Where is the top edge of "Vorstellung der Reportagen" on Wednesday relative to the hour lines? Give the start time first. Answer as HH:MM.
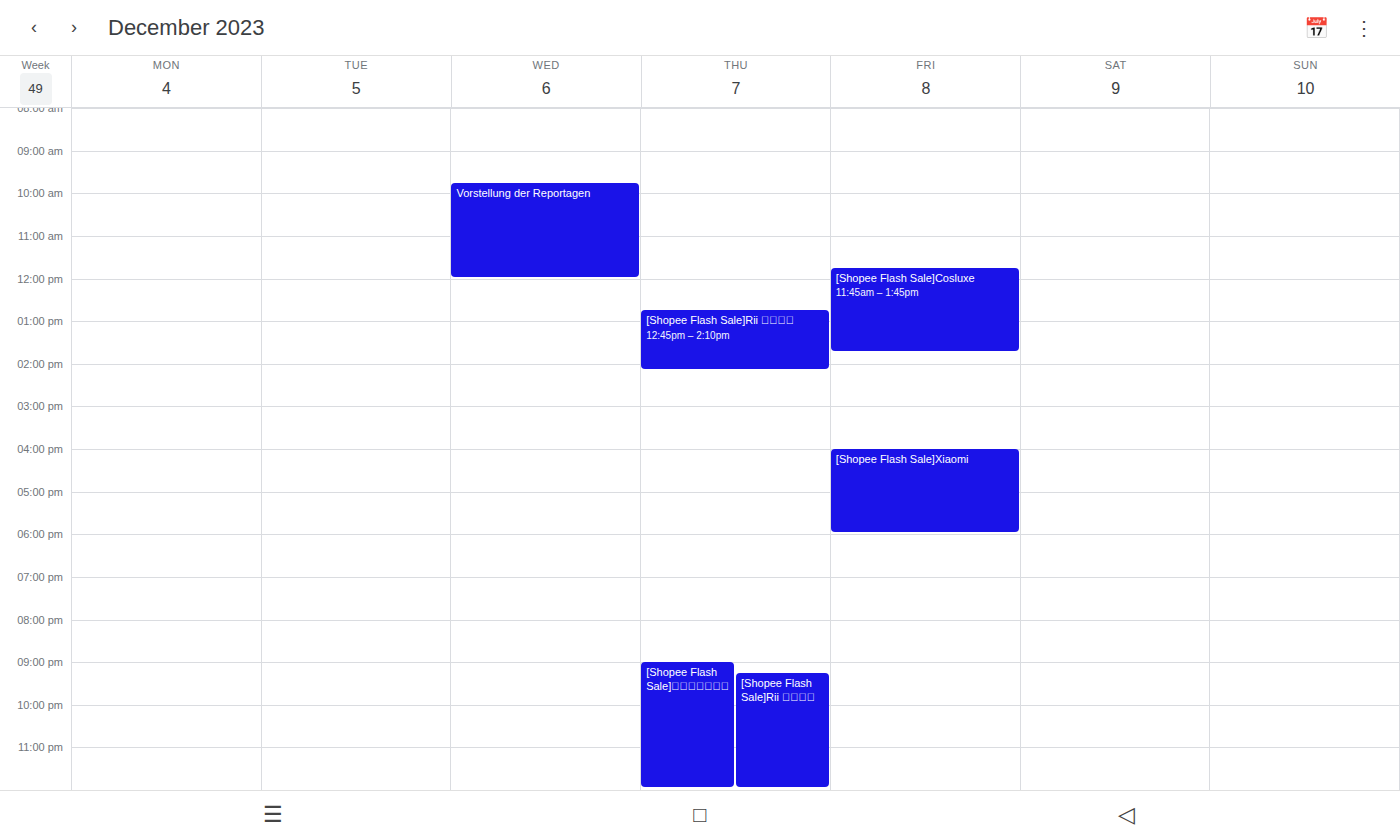
09:45 -- neither: three quarters of the way from the 09:00 line to the 10:00 line.